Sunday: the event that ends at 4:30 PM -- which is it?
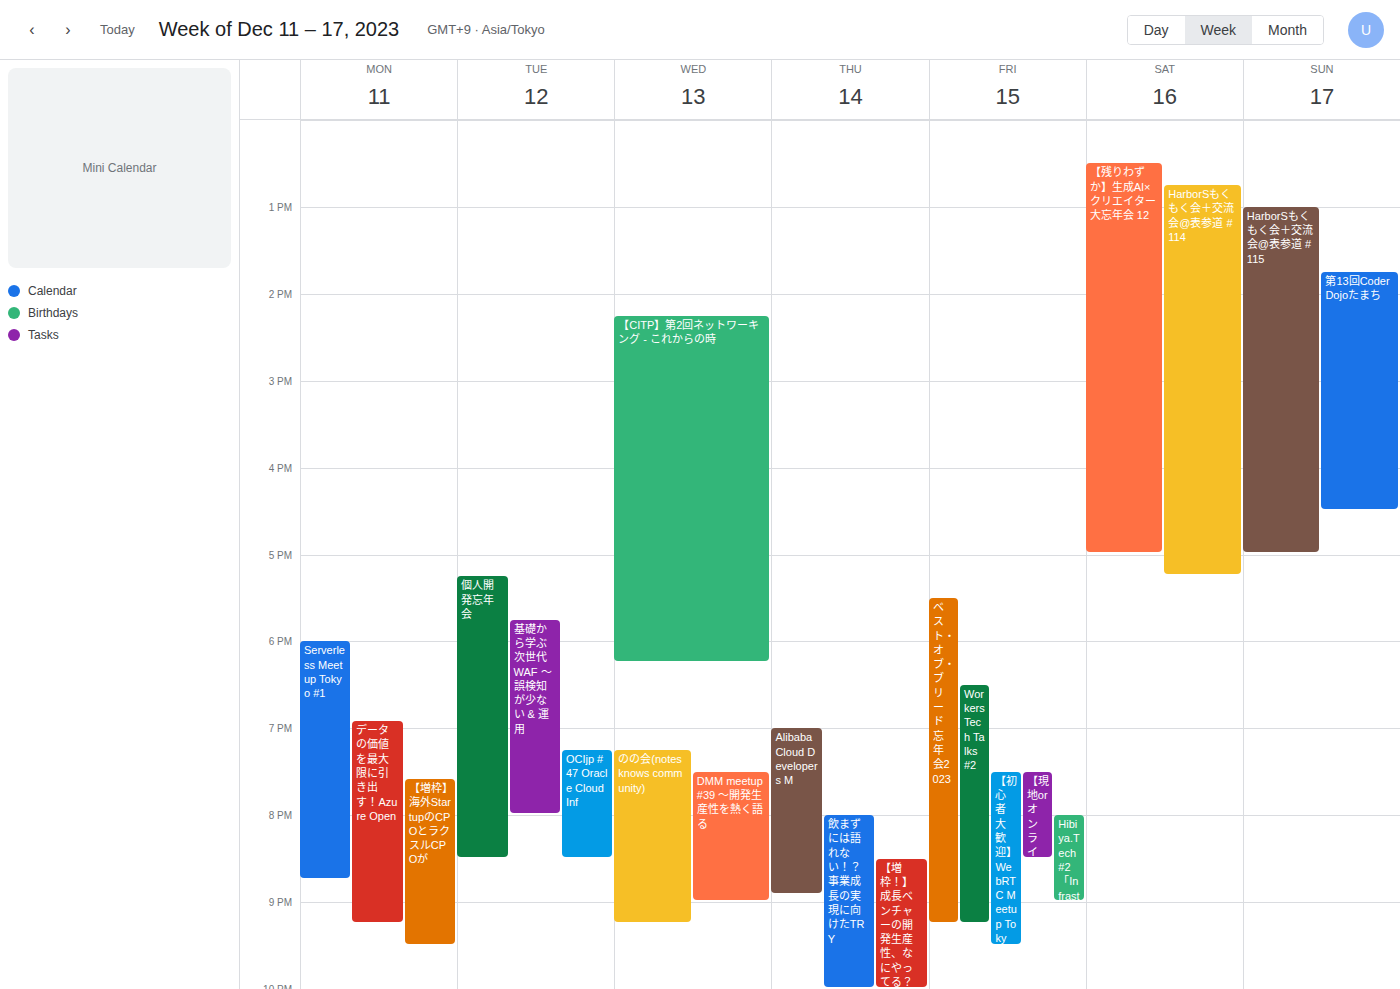
"第13回CoderDojoたまち"